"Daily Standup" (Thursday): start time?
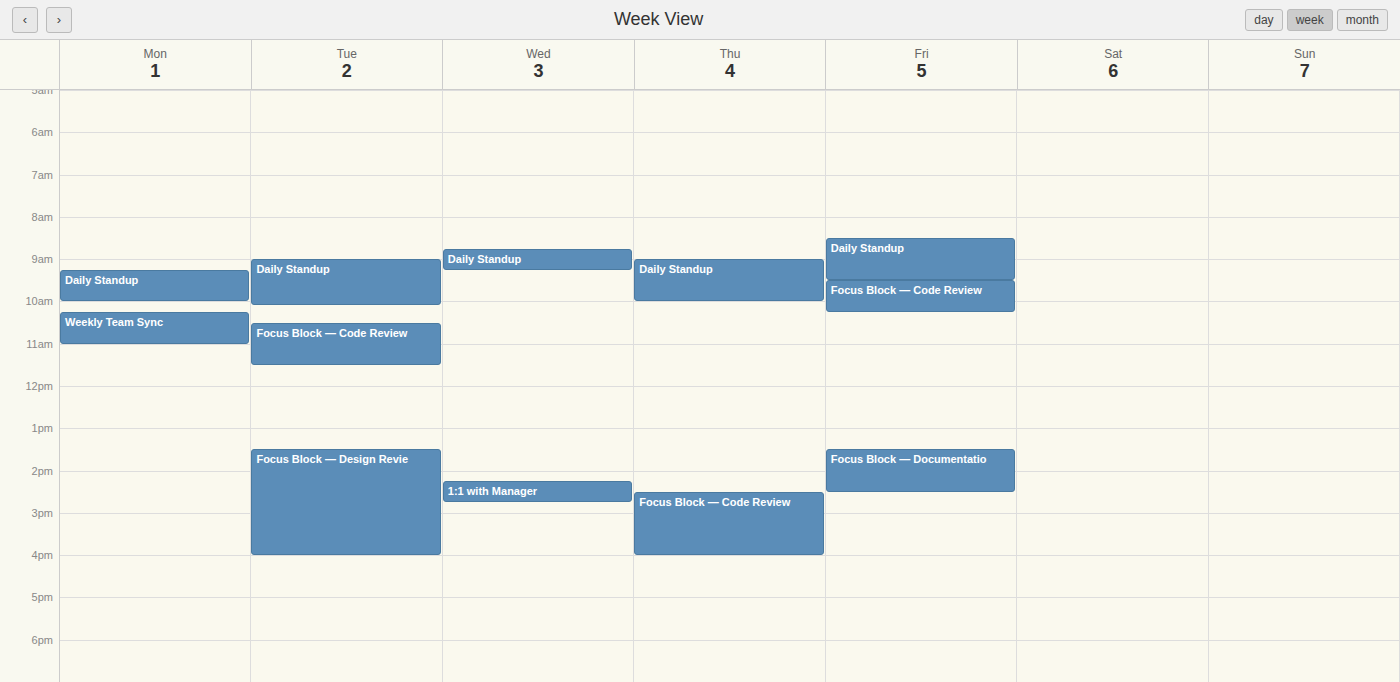
9:00 AM